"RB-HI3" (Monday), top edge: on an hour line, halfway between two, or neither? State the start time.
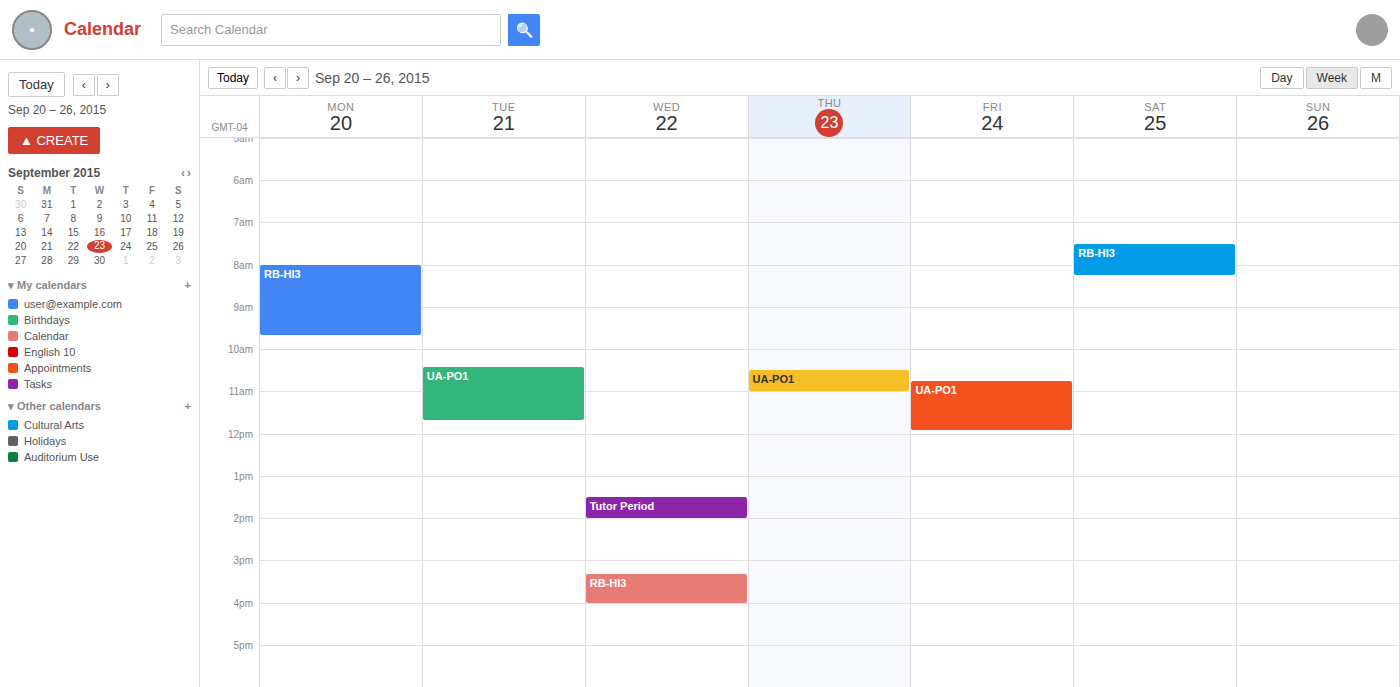
8:00 AM -- exactly on the 8 AM line.